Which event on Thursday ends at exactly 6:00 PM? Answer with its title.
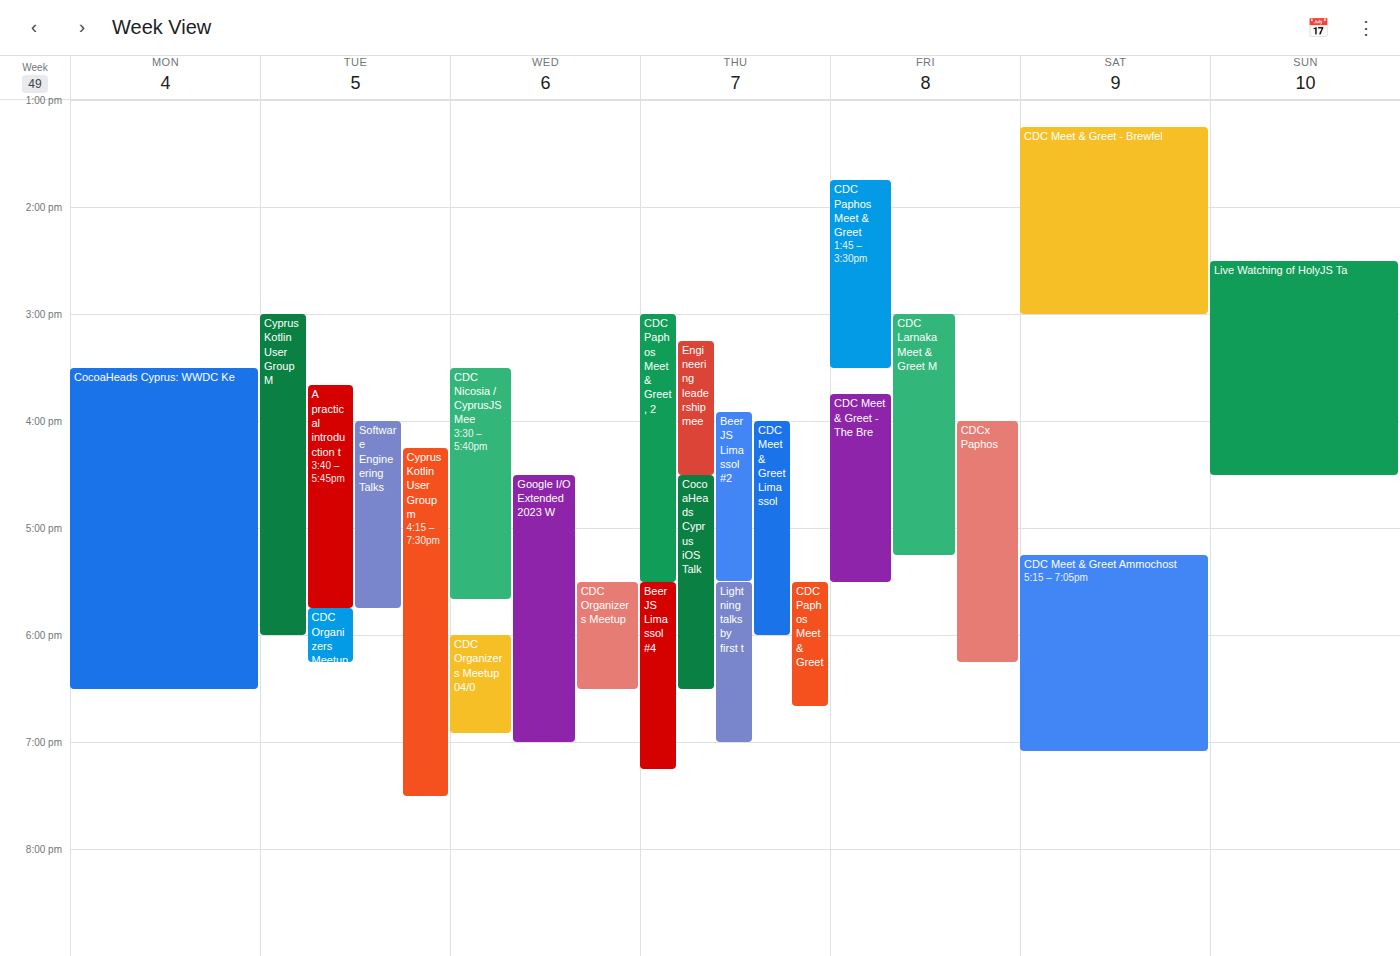
"CDC Meet & Greet Limassol"